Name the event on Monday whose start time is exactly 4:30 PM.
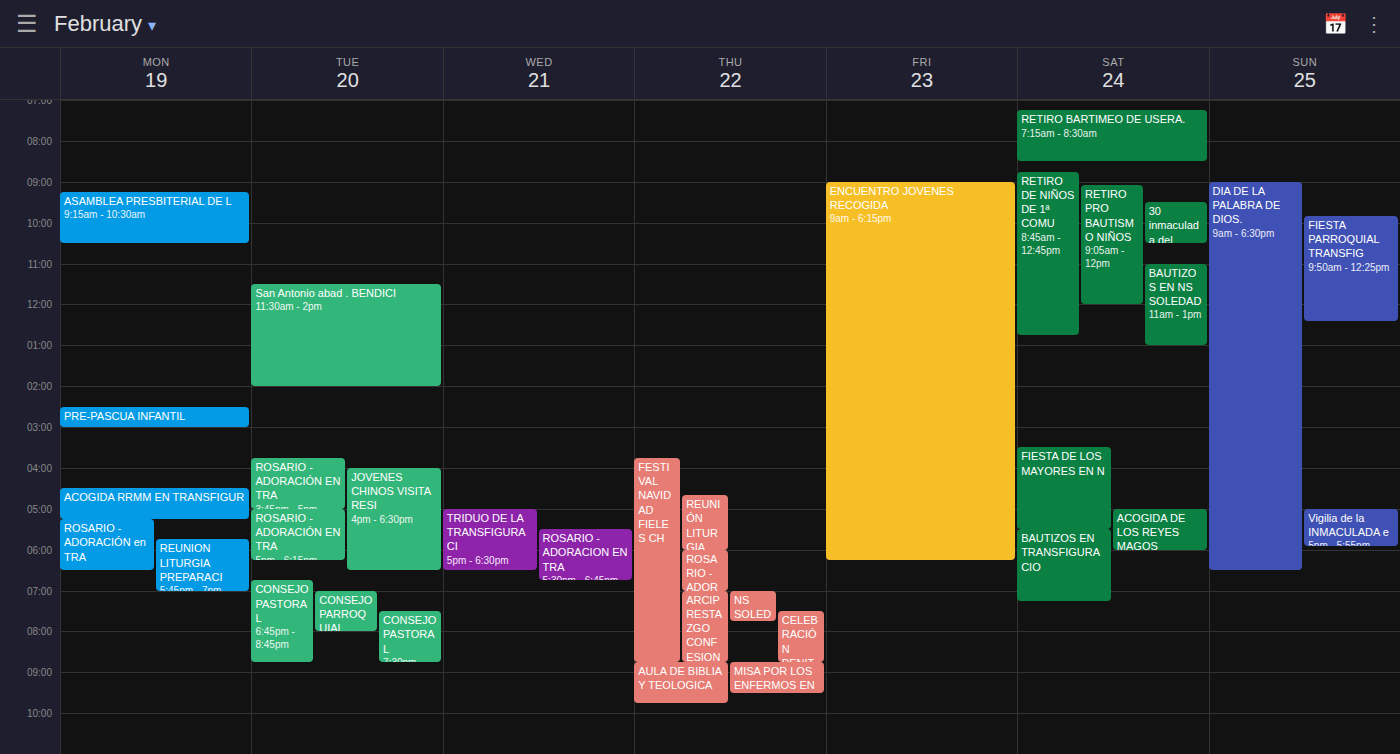
"ACOGIDA RRMM EN TRANSFIGUR"